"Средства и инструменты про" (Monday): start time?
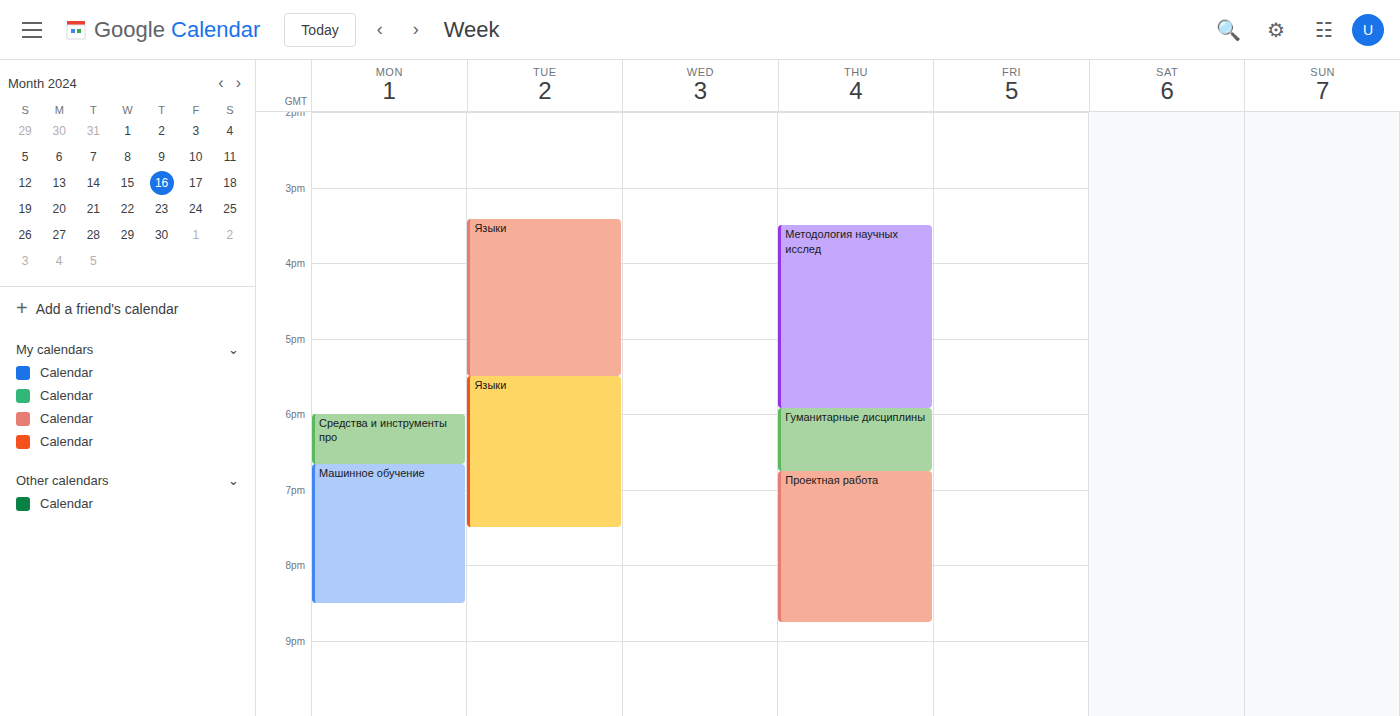
6:00 PM